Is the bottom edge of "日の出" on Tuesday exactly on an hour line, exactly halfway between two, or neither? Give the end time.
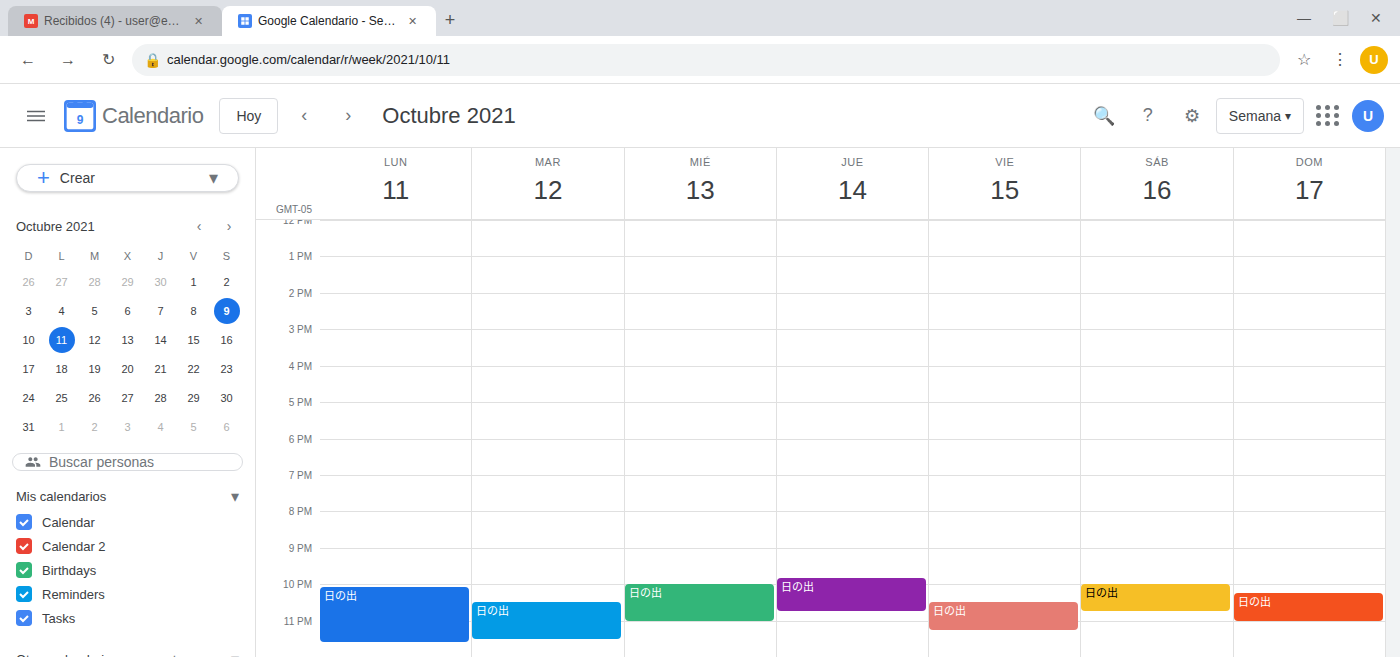
11:30 PM -- halfway between the 11 PM and 12 AM lines.